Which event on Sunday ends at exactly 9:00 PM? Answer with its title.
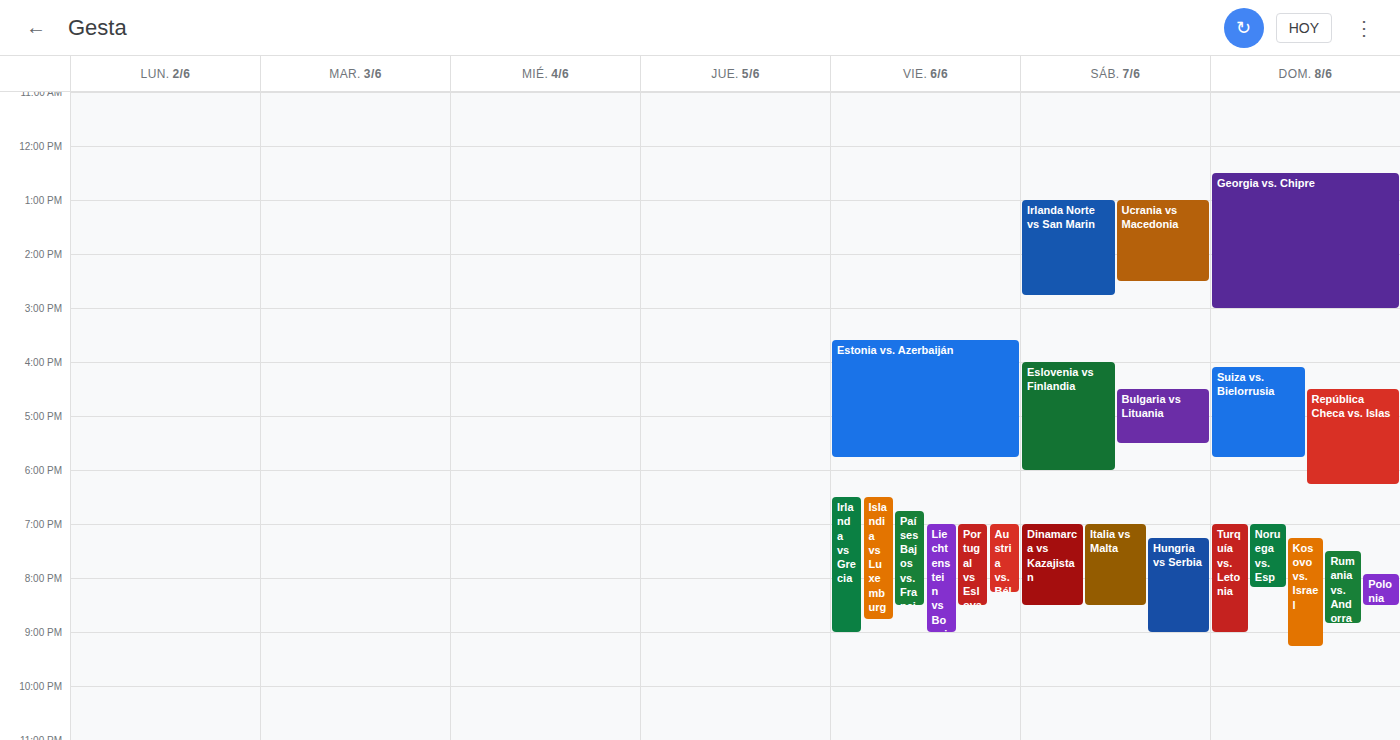
"Turquía vs. Letonia"